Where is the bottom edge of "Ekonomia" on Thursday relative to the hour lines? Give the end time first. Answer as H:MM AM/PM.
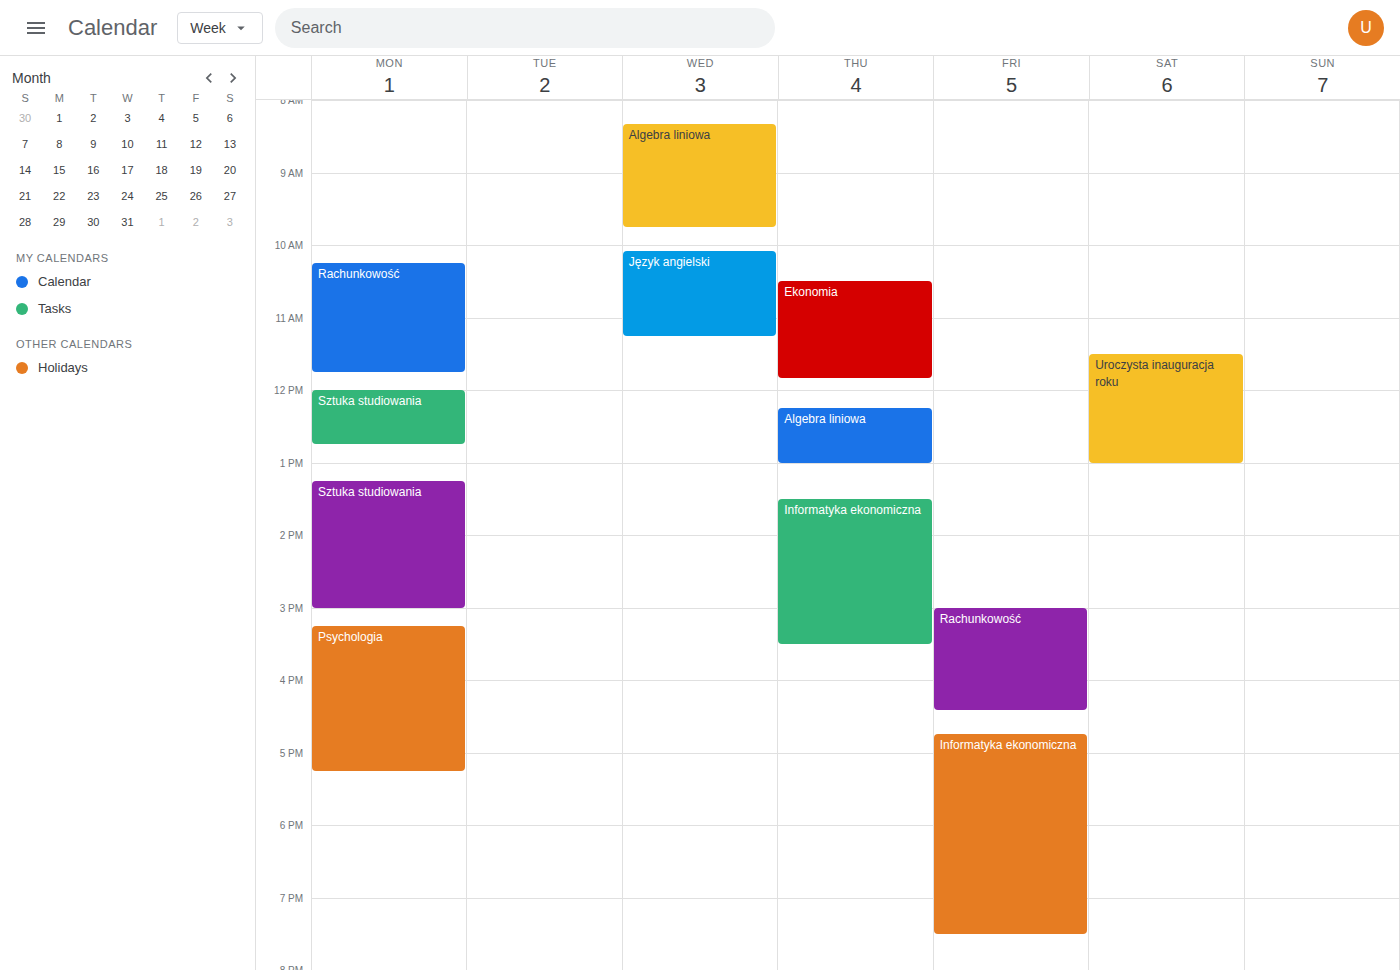
11:50 AM -- neither: 50 minutes below the 11 AM line and 10 minutes above the 12 PM line.